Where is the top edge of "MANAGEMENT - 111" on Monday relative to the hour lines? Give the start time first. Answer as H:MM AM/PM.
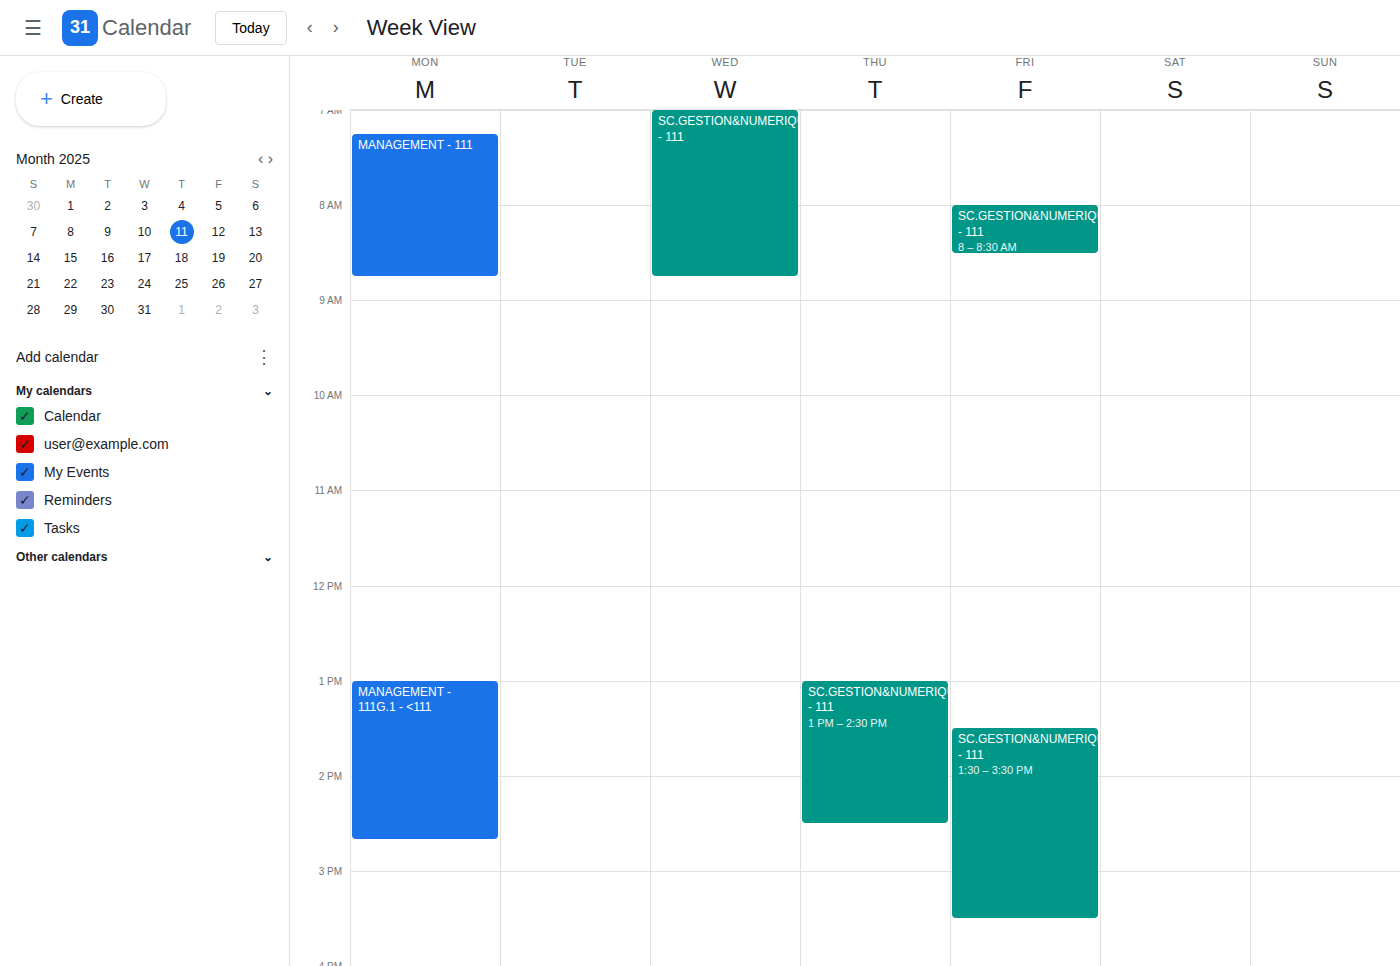
7:15 AM -- neither: a quarter of the way from the 7 AM line to the 8 AM line.